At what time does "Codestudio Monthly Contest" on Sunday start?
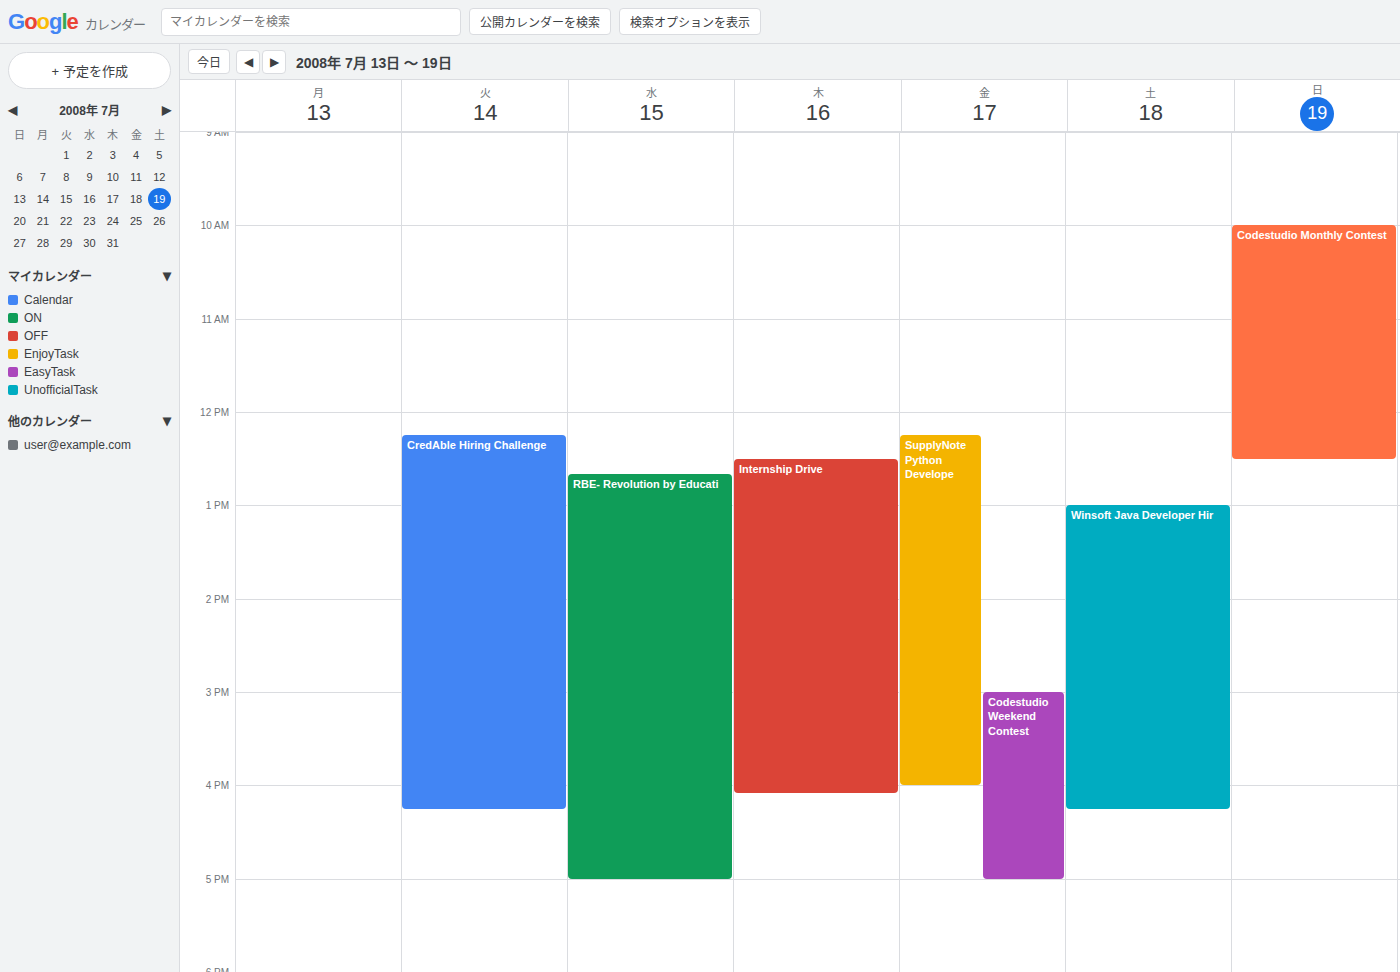
10:00 AM